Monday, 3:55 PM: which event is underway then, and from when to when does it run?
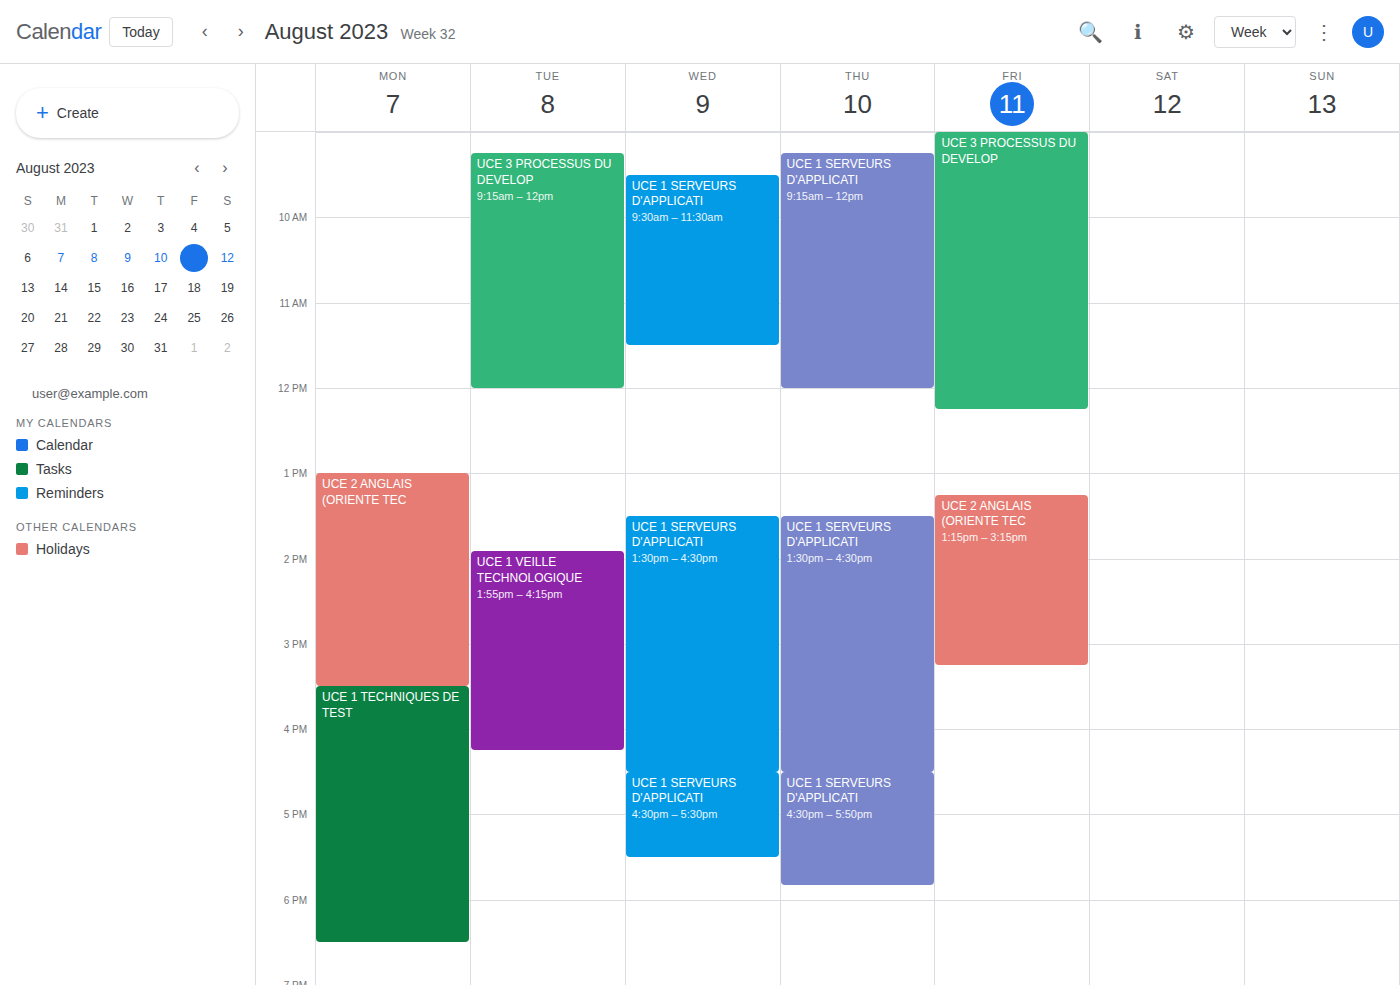
"UCE 1 TECHNIQUES DE TEST", 3:30 PM to 6:30 PM